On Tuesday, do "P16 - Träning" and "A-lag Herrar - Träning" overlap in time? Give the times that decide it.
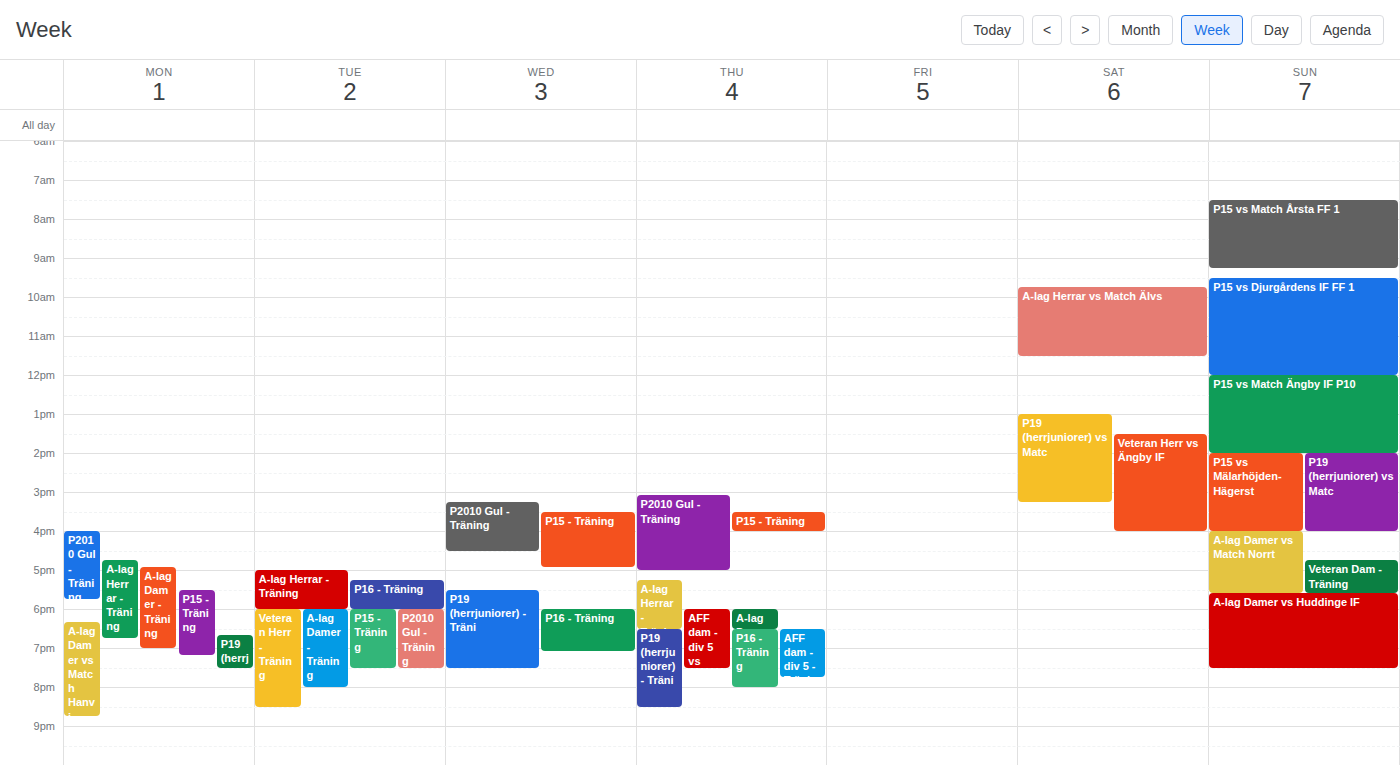
"P16 - Träning" starts at 5:15 PM, before "A-lag Herrar - Träning" ends at 6:00 PM -- they overlap.